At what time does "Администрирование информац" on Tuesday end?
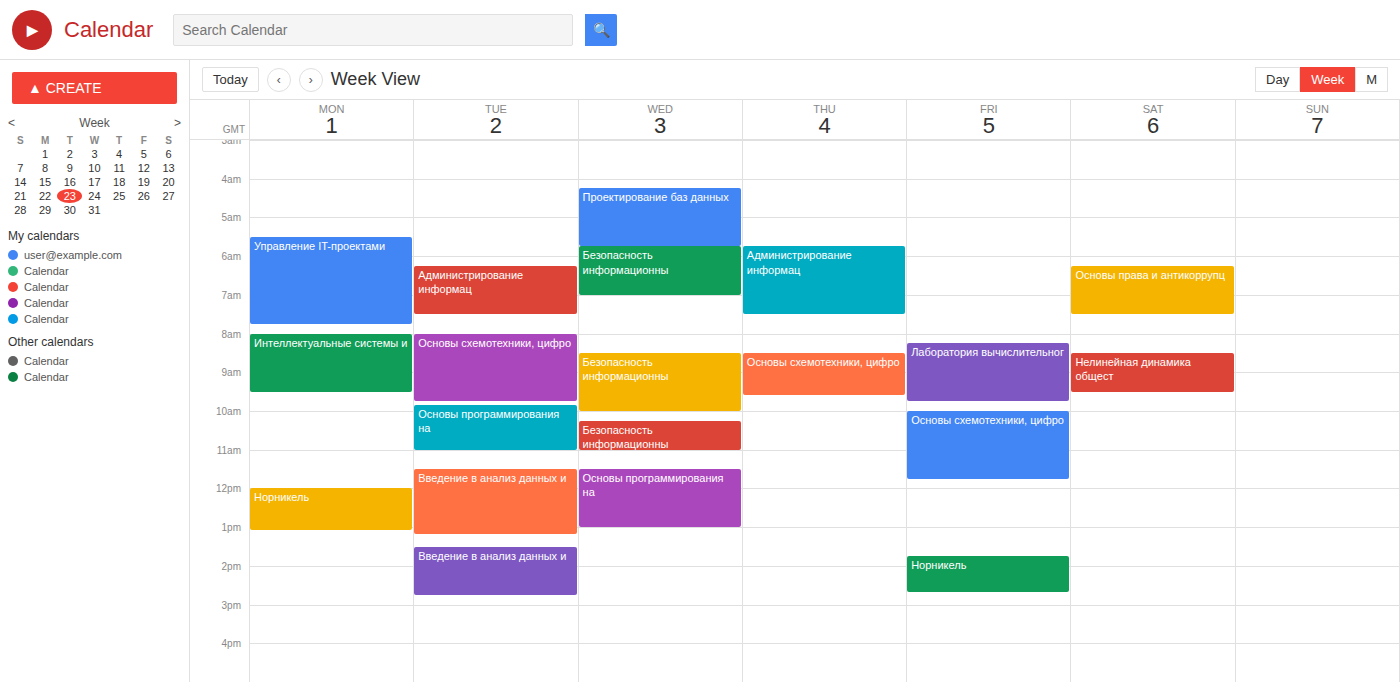
7:30 AM